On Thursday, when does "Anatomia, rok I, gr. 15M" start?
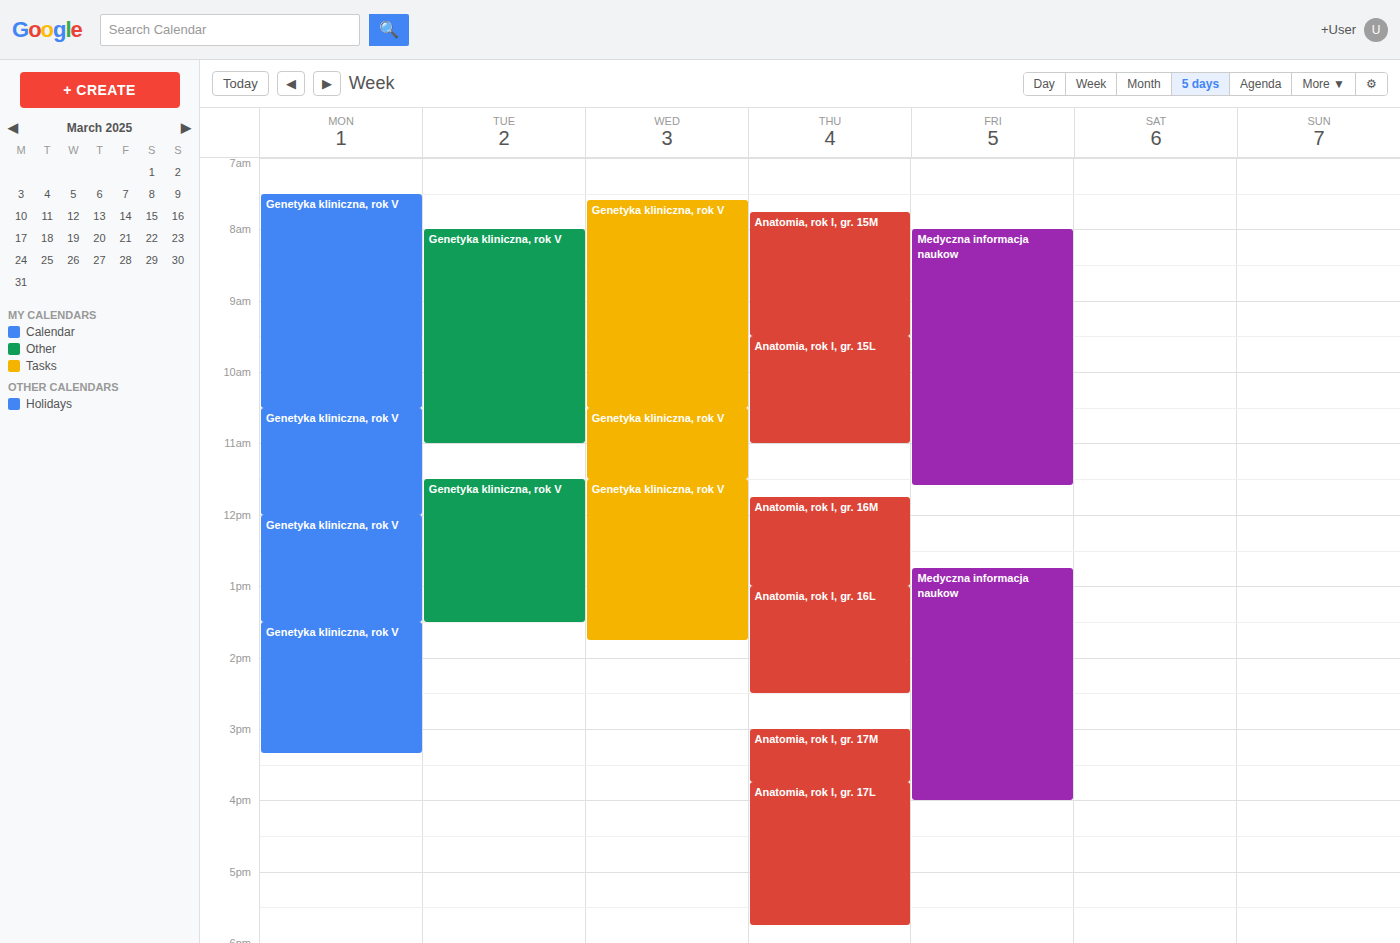
7:45 AM